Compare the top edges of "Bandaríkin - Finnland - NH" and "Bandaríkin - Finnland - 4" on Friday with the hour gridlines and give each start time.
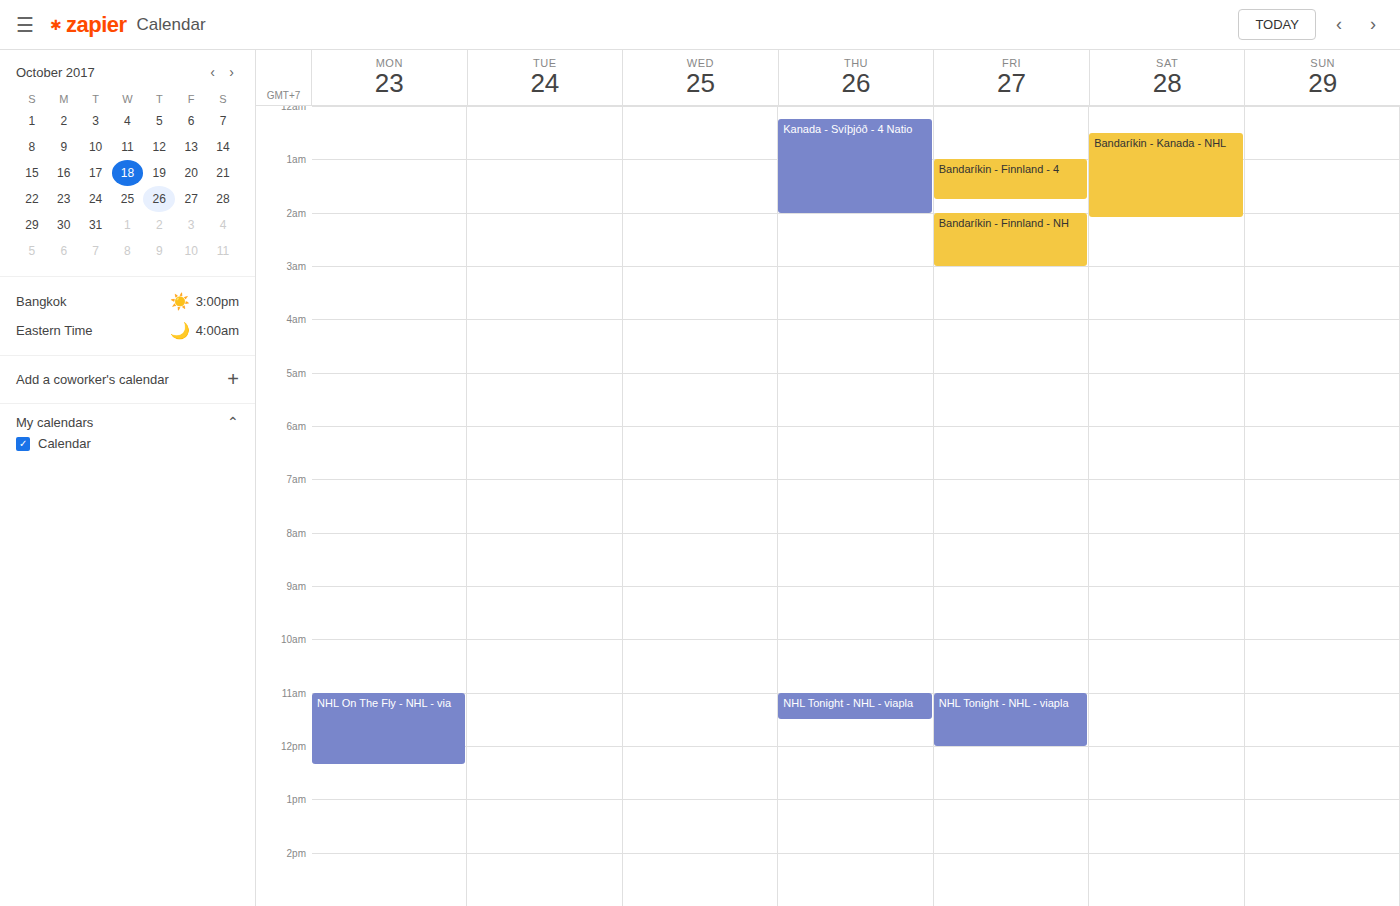
"Bandaríkin - Finnland - NH": 2:00 AM, exactly on the 2 AM line. "Bandaríkin - Finnland - 4": 1:00 AM, exactly on the 1 AM line.